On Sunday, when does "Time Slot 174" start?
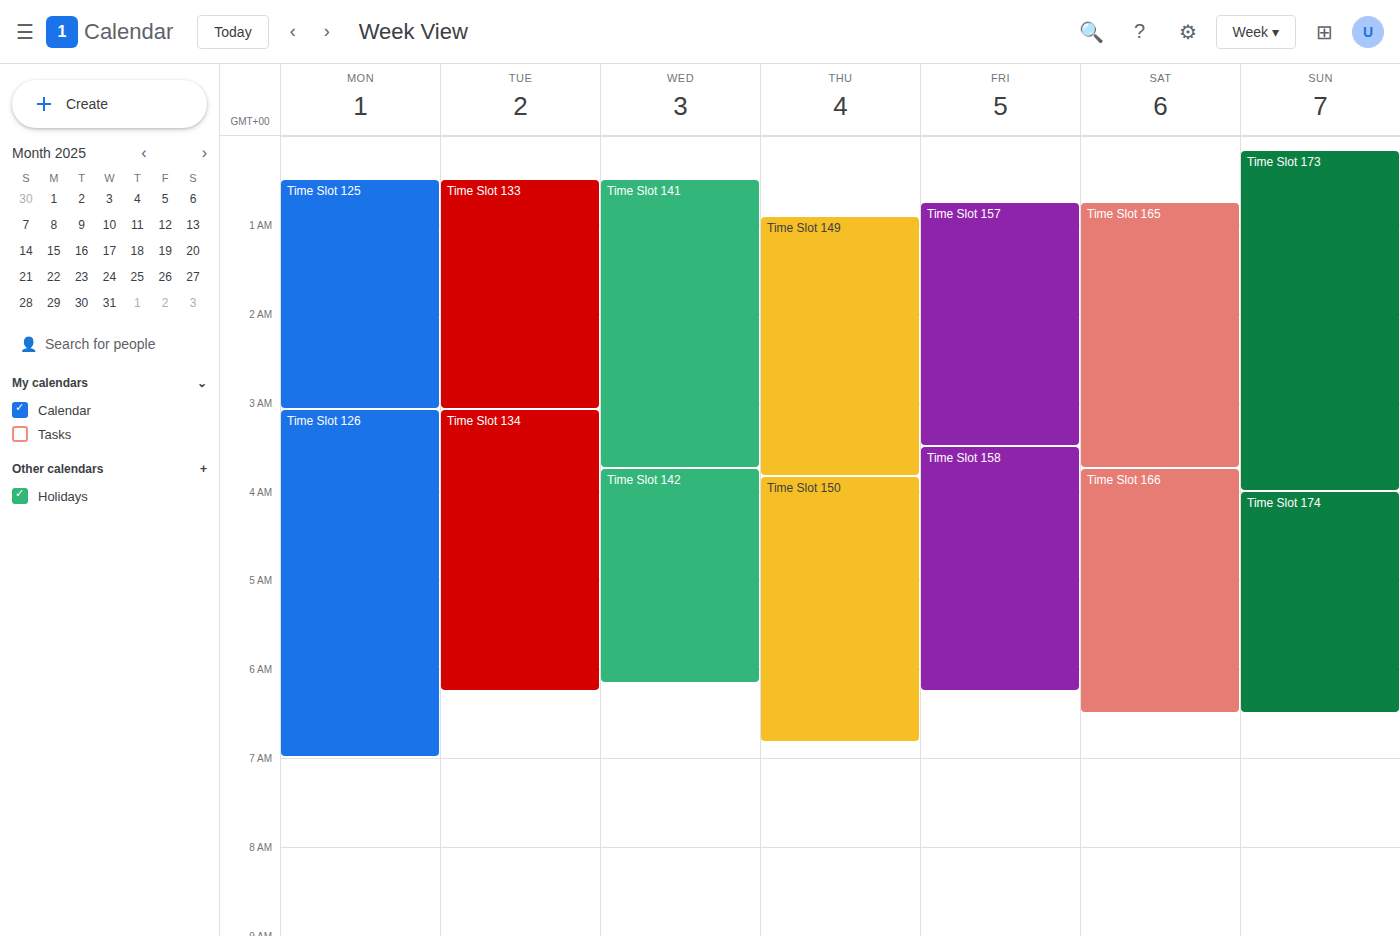
4:00 AM